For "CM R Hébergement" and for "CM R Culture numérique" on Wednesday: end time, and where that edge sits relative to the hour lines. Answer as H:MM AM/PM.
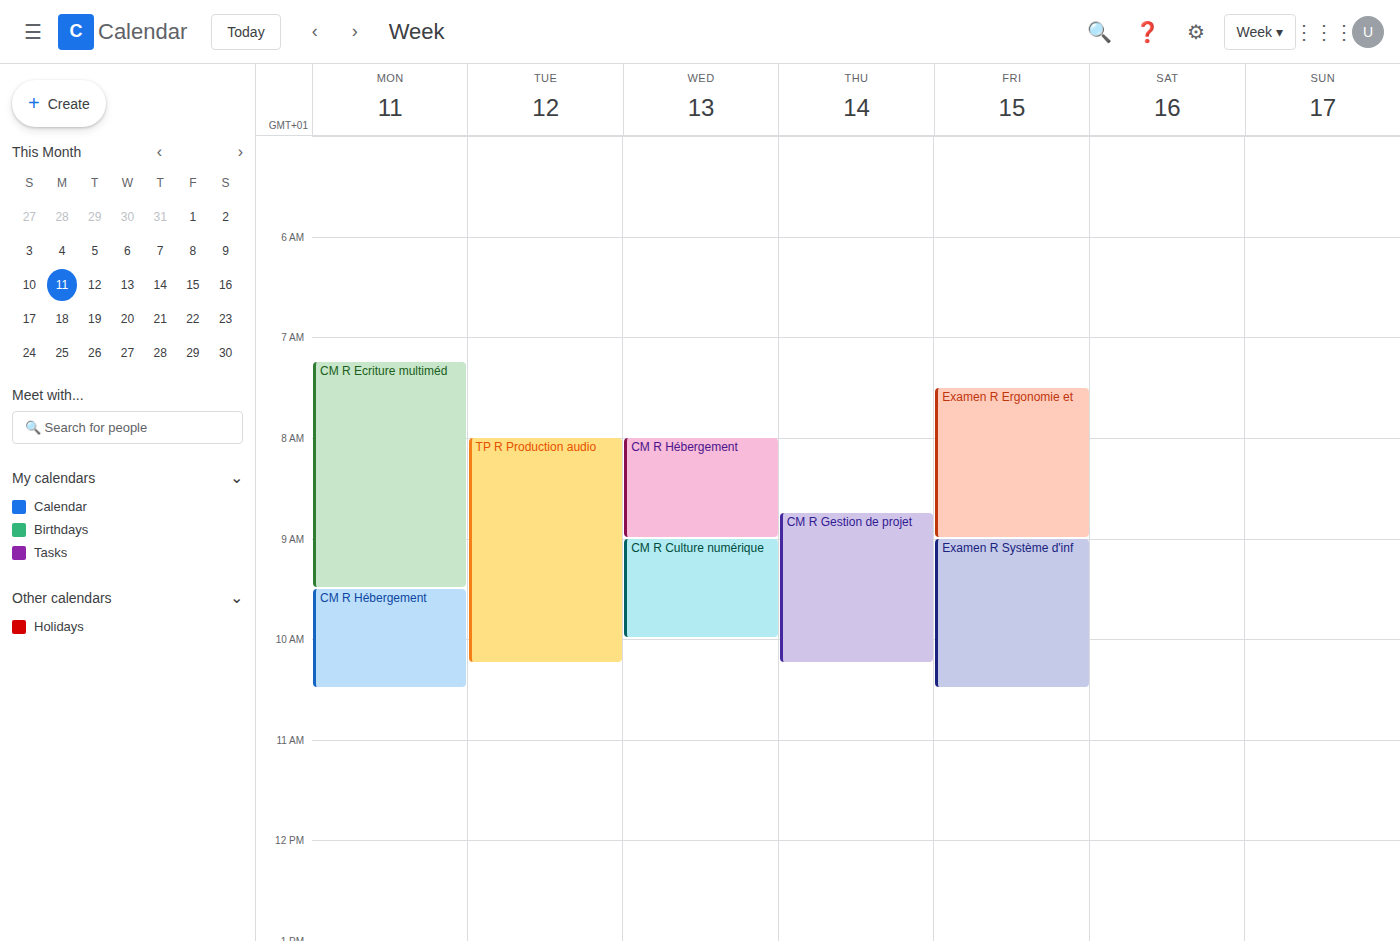
"CM R Hébergement": 9:00 AM, exactly on the 9 AM line. "CM R Culture numérique": 10:00 AM, exactly on the 10 AM line.